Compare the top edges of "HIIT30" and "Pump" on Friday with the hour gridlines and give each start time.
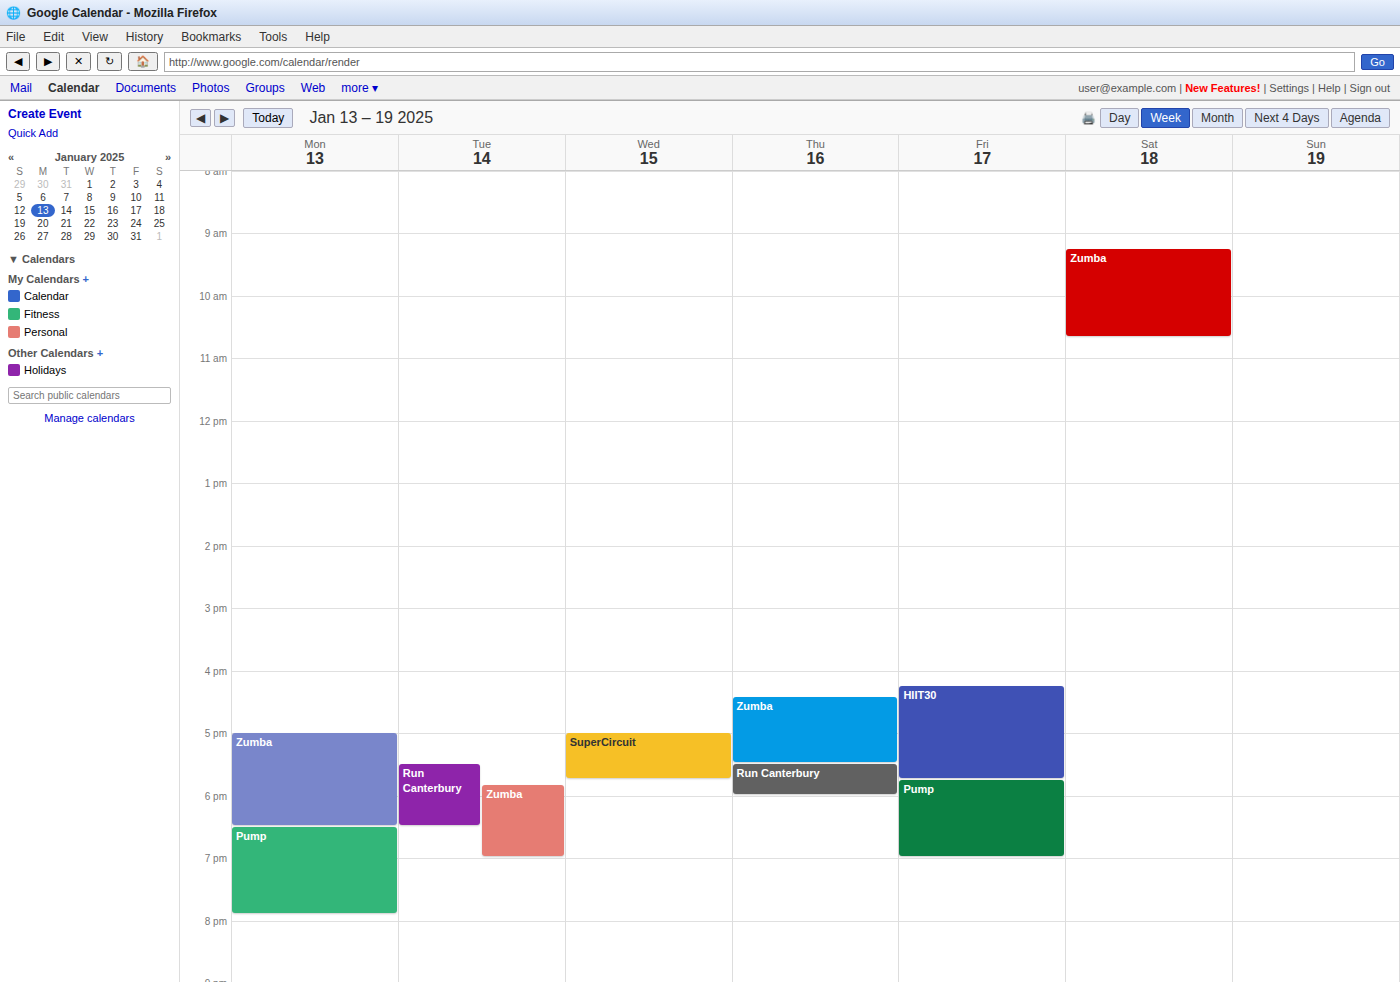
"HIIT30": 4:15 PM, neither: a quarter of the way from the 4 PM line to the 5 PM line. "Pump": 5:45 PM, neither: three quarters of the way from the 5 PM line to the 6 PM line.